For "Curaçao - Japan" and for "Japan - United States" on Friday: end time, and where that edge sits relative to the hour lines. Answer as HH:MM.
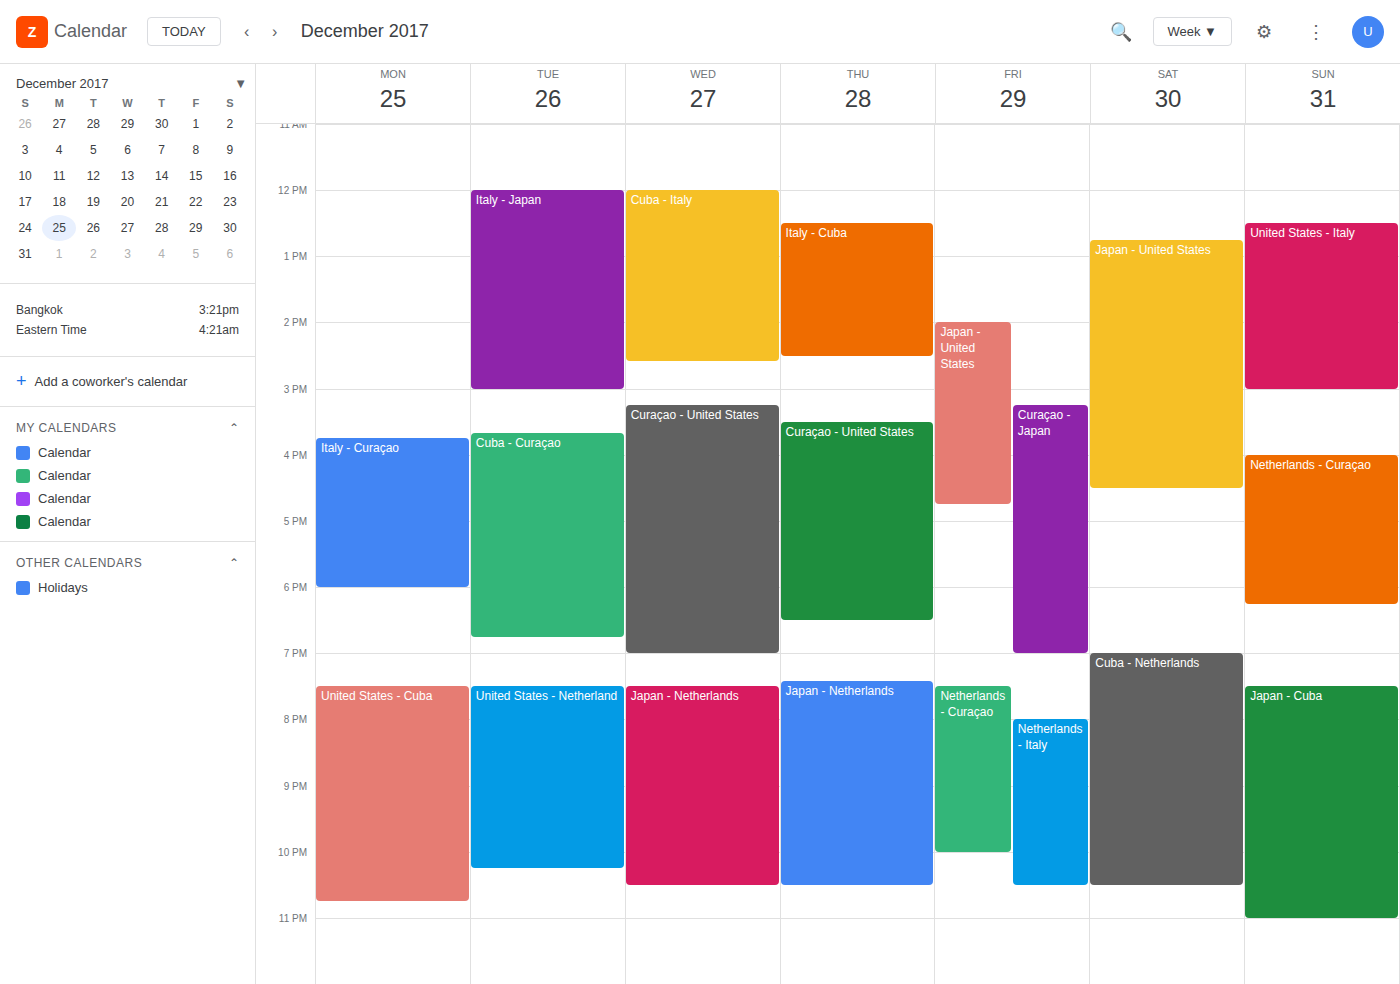
"Curaçao - Japan": 19:00, exactly on the 19:00 line. "Japan - United States": 16:45, neither: three quarters of the way from the 16:00 line to the 17:00 line.